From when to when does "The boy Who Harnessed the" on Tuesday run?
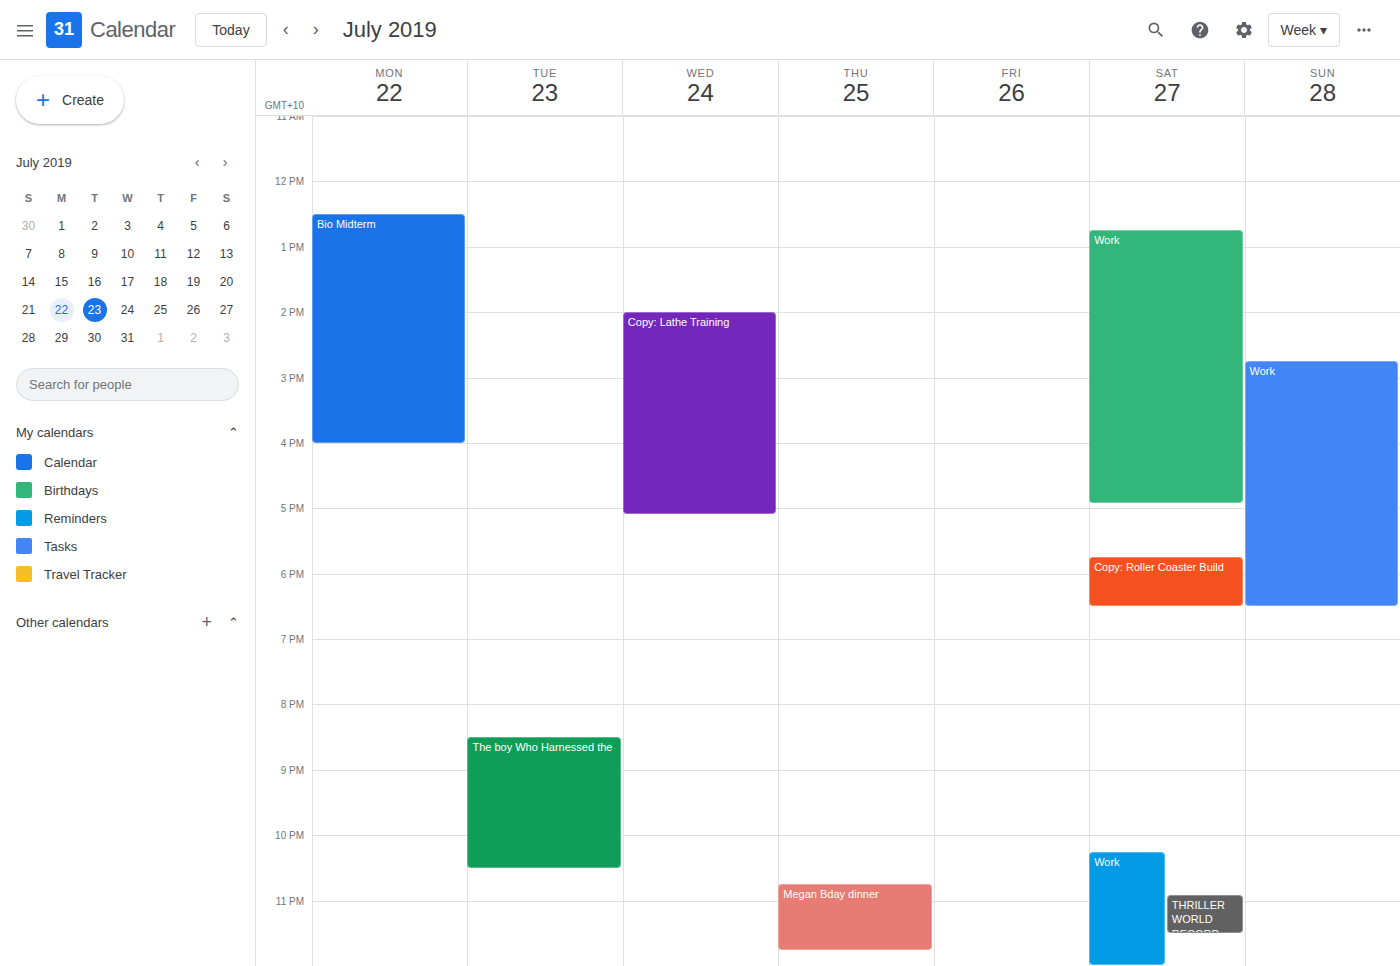
20:30 to 22:30